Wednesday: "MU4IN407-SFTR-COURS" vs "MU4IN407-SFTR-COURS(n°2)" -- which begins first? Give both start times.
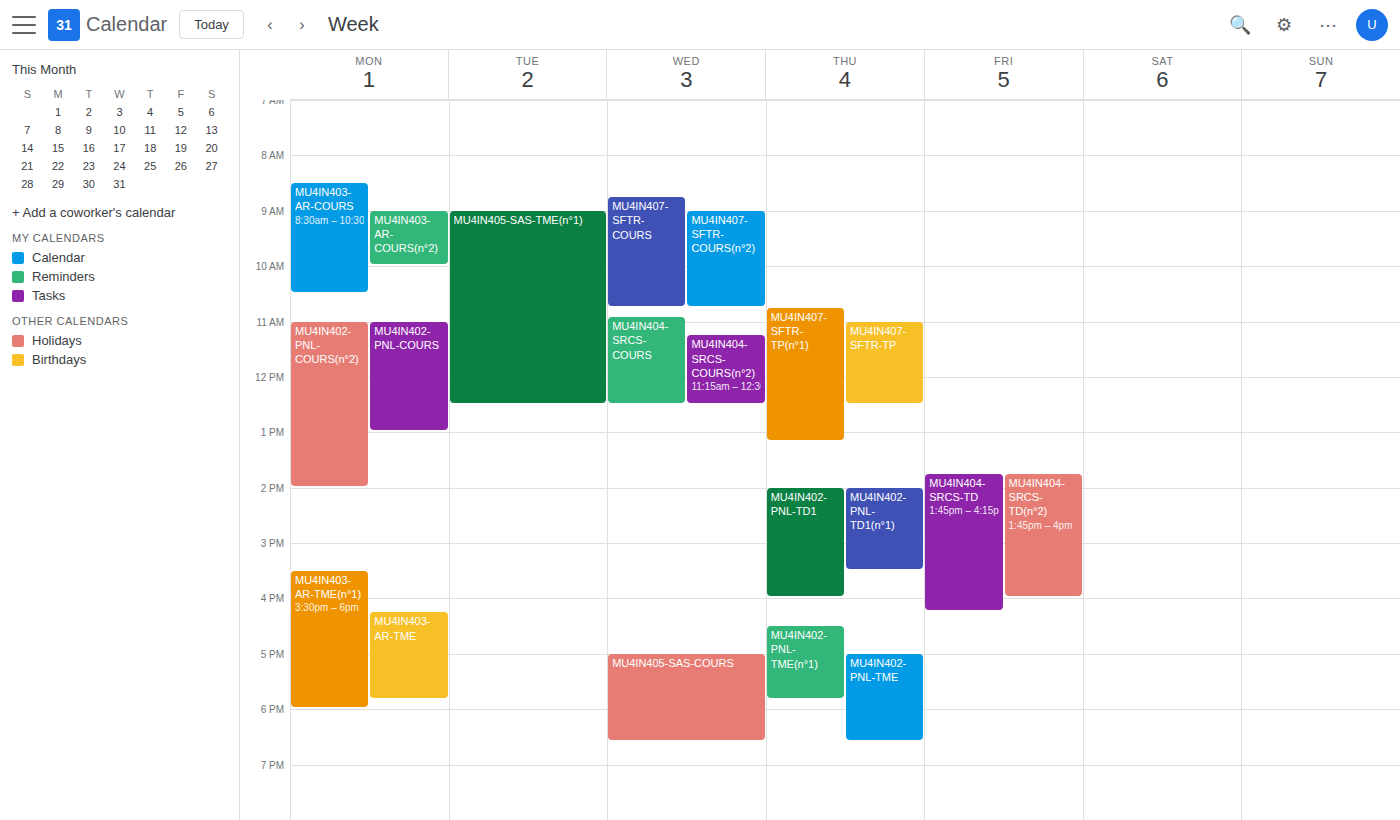
"MU4IN407-SFTR-COURS" 8:45 AM; "MU4IN407-SFTR-COURS(n°2)" 9:00 AM.